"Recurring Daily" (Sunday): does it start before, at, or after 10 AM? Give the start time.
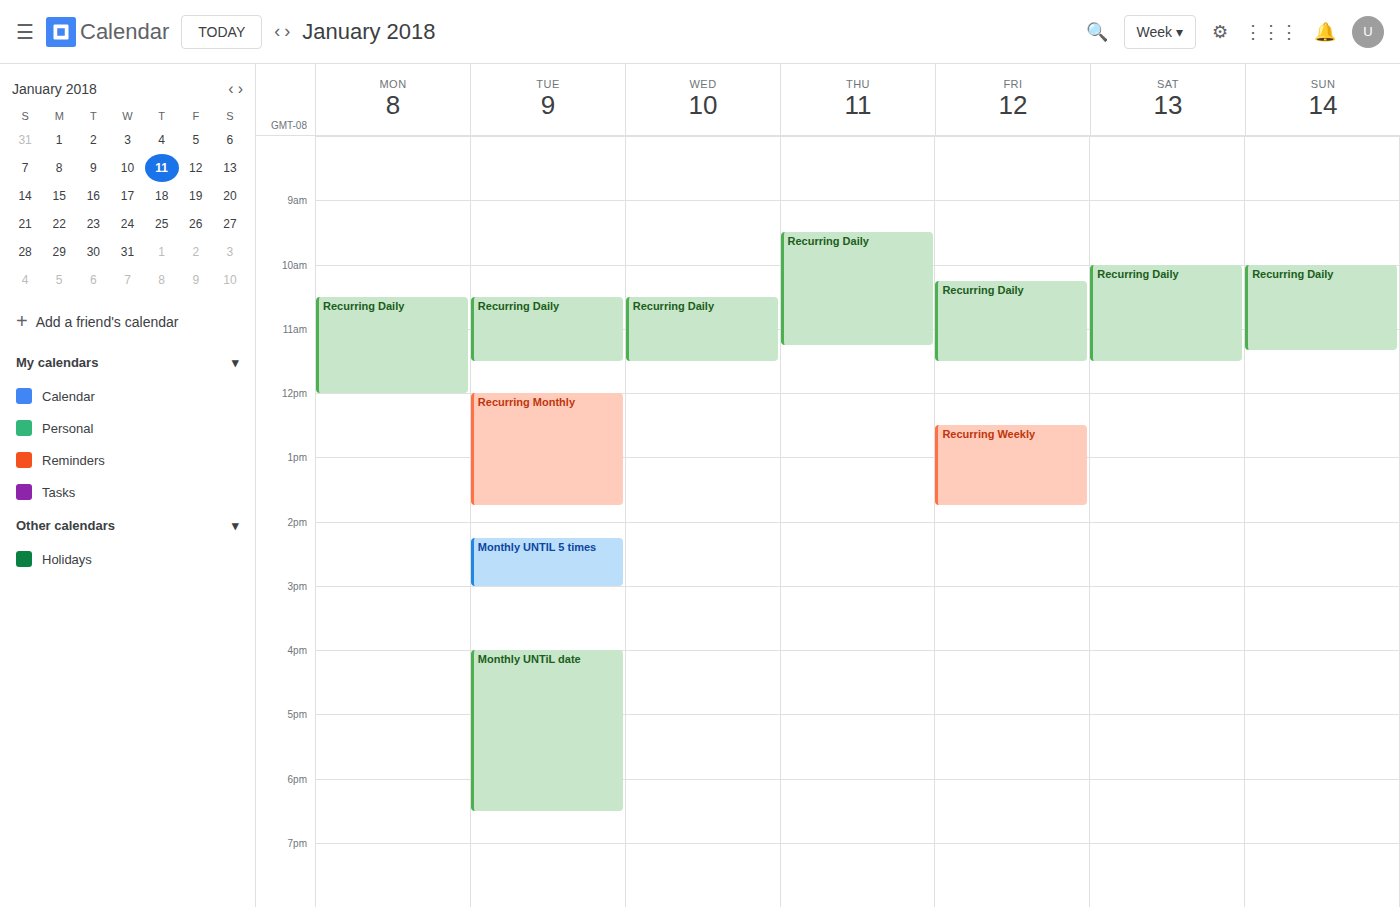
10:00 AM -- exactly at 10 AM, on the 10 AM line.